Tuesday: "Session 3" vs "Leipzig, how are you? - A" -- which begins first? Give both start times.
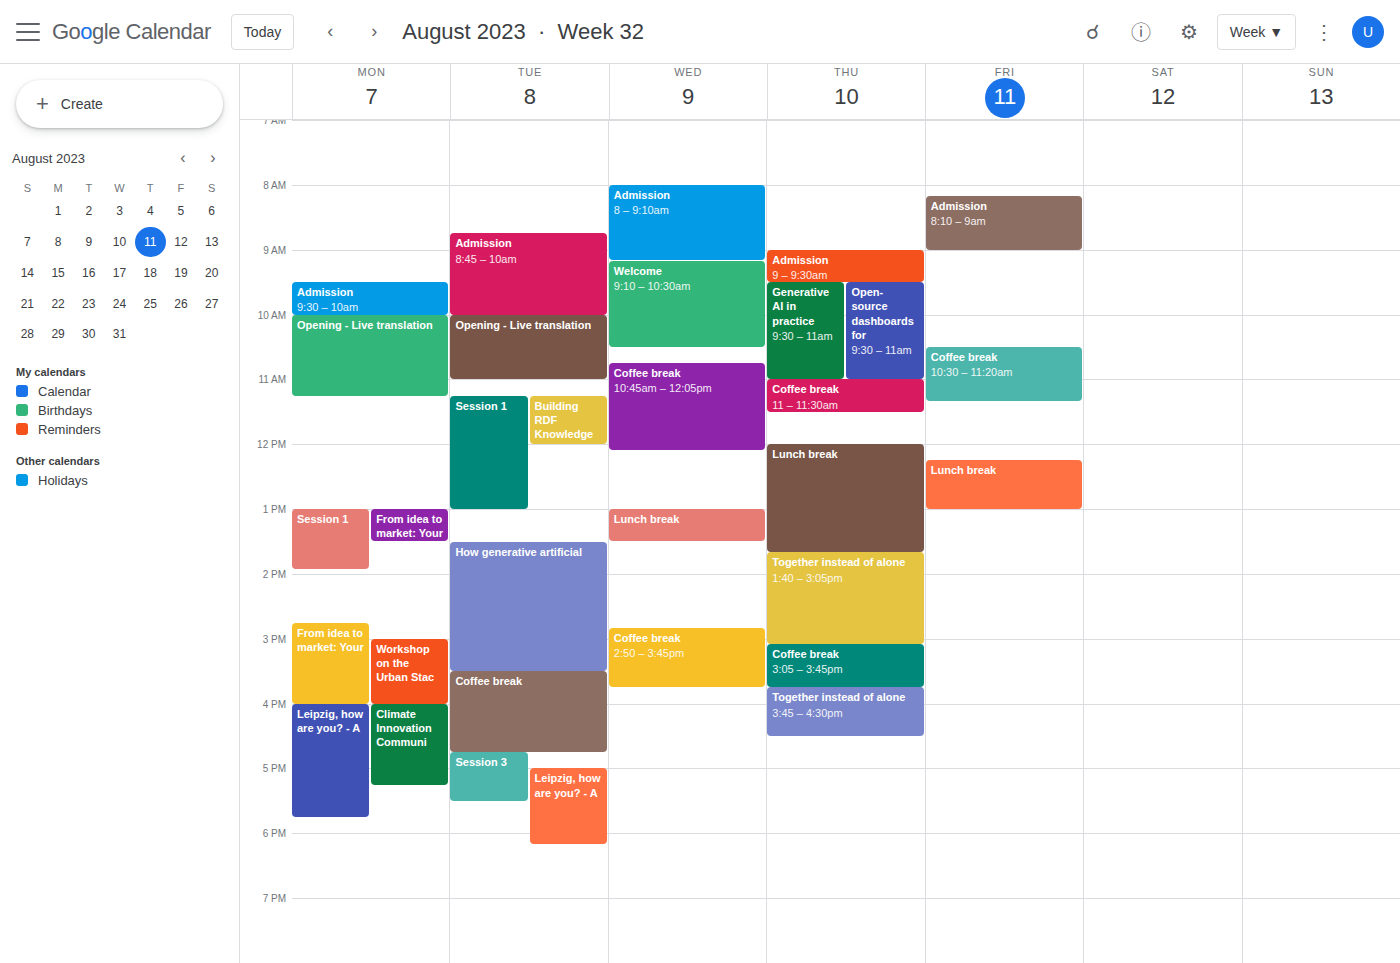
"Session 3" 4:45 PM; "Leipzig, how are you? - A" 5:00 PM.